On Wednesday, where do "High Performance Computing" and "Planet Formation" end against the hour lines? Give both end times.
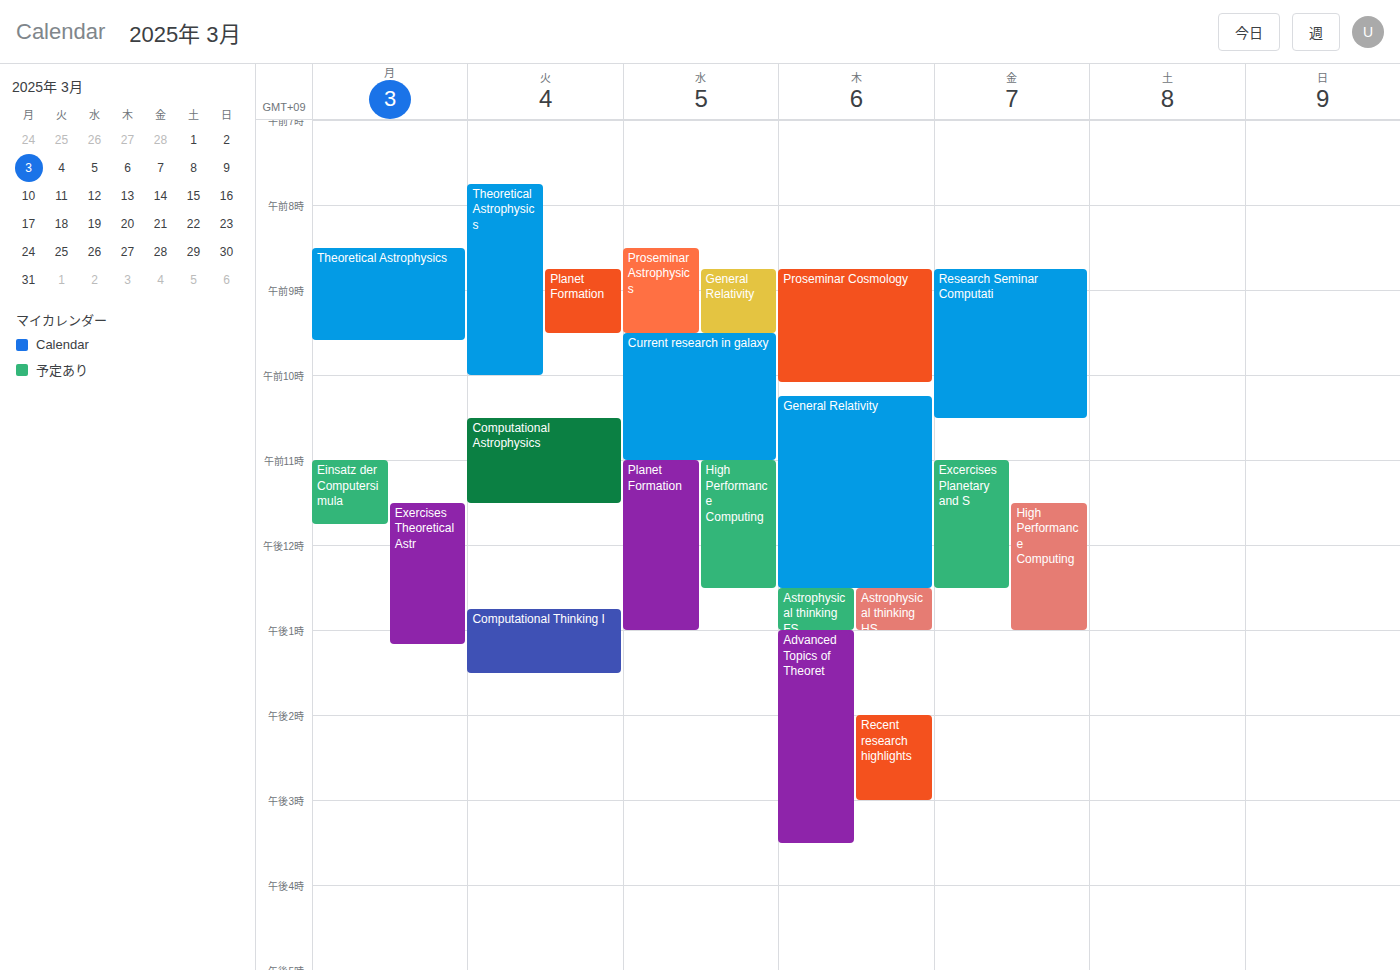
"High Performance Computing": 12:30 PM, halfway between the 12 PM and 1 PM lines. "Planet Formation": 1:00 PM, exactly on the 1 PM line.